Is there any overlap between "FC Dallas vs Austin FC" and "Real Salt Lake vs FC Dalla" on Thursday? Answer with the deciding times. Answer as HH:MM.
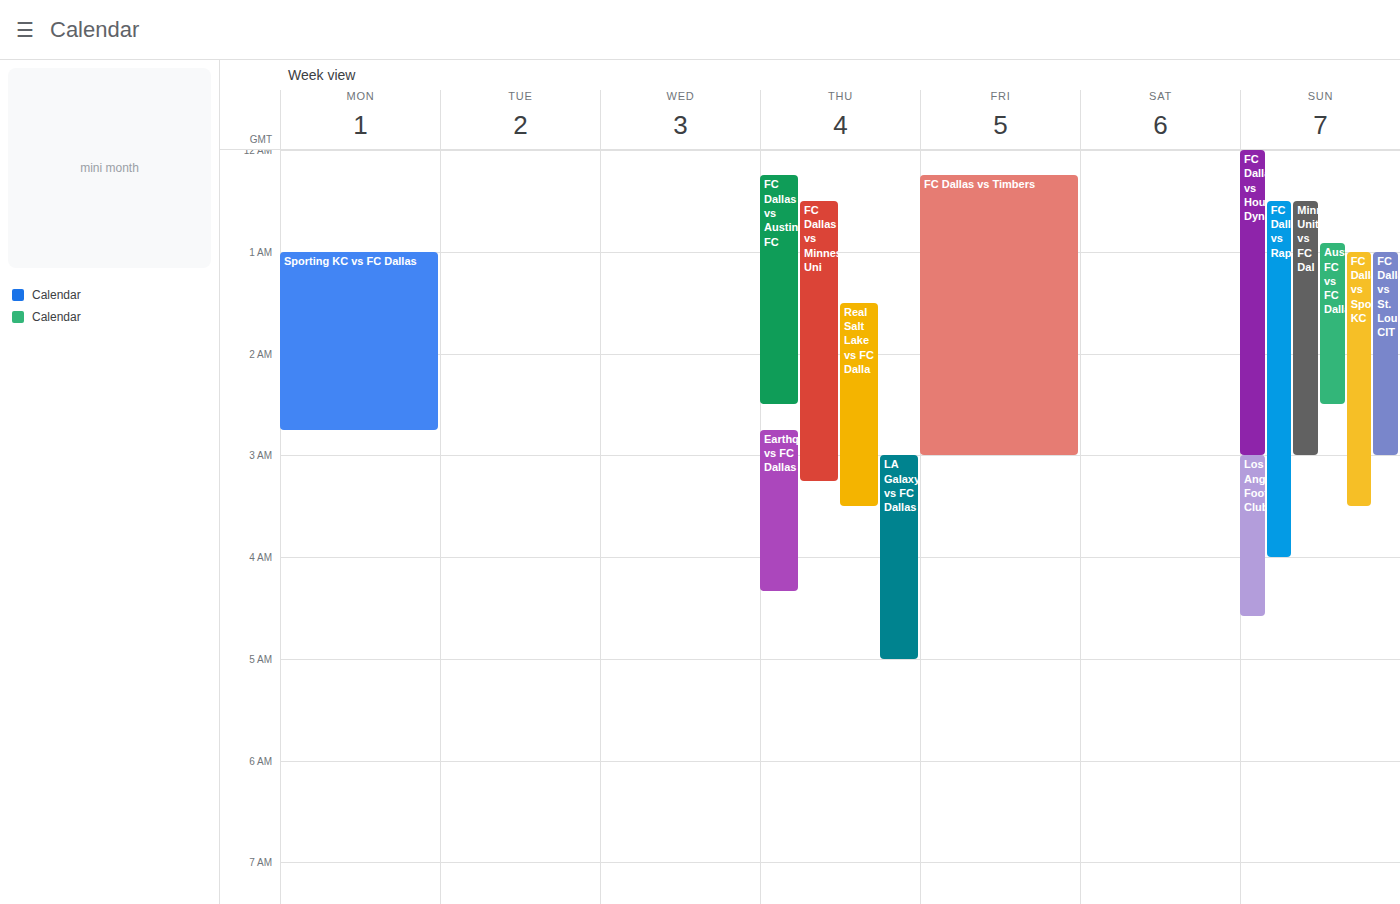
"Real Salt Lake vs FC Dalla" starts at 01:30, before "FC Dallas vs Austin FC" ends at 02:30 -- they overlap.